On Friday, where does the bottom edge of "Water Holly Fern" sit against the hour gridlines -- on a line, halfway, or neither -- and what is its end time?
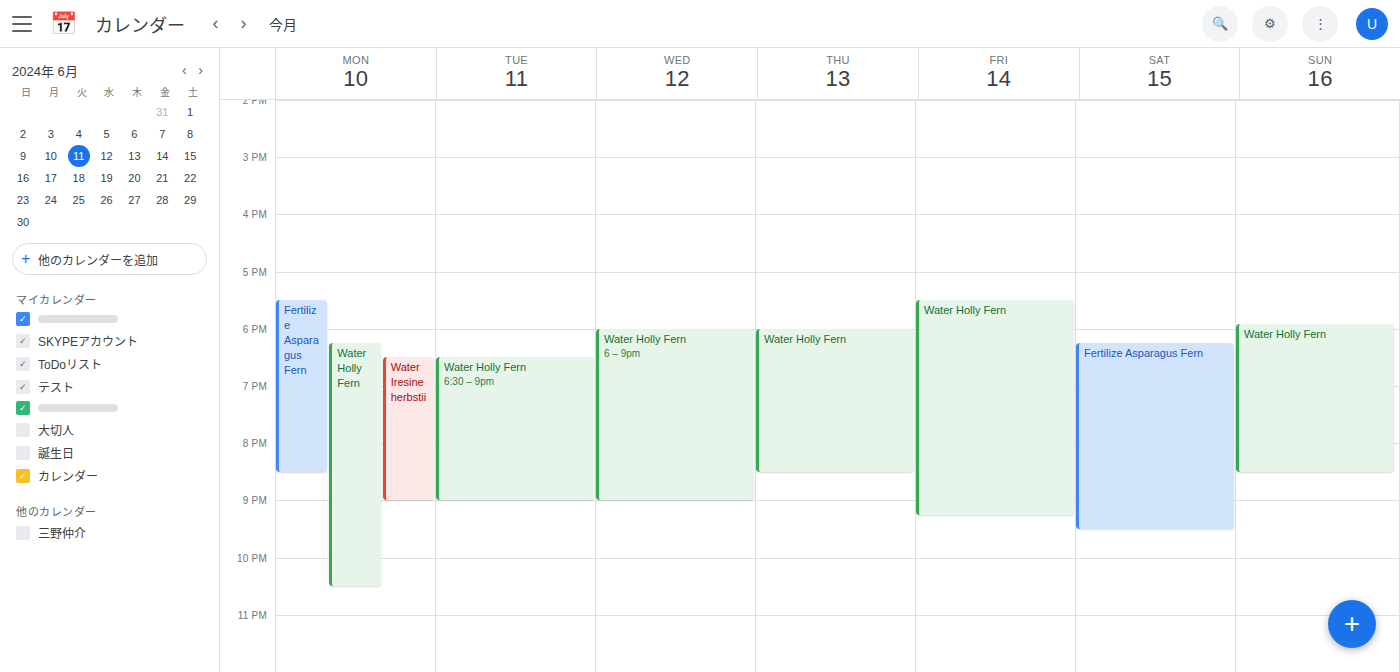
9:15 PM -- neither: a quarter of the way from the 9 PM line to the 10 PM line.